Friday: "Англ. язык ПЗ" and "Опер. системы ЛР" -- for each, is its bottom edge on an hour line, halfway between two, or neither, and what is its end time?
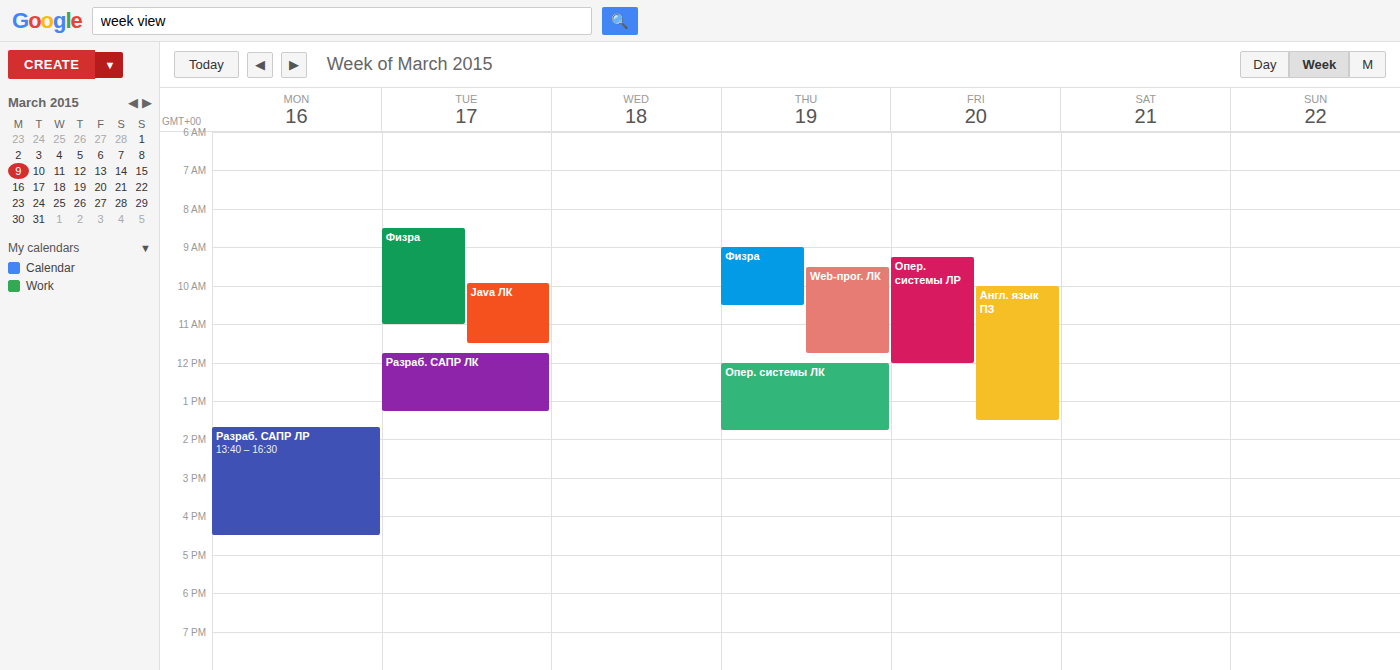
"Англ. язык ПЗ": 1:30 PM, halfway between the 1 PM and 2 PM lines. "Опер. системы ЛР": 12:00 PM, exactly on the 12 PM line.